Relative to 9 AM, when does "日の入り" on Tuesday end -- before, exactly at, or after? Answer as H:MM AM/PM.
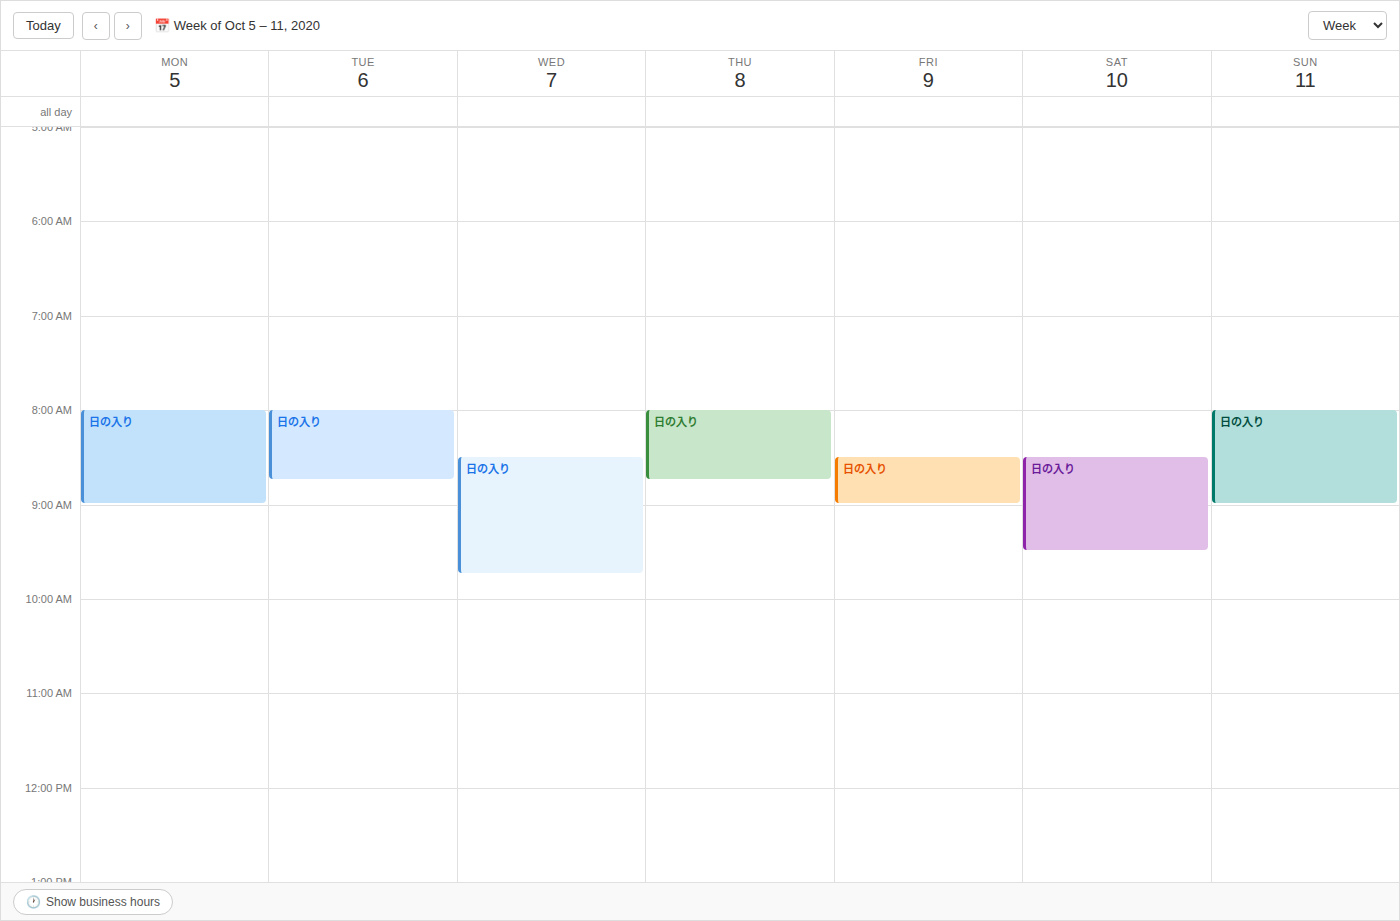
8:45 AM -- before 9 AM, 15 minutes above the 9 AM line.